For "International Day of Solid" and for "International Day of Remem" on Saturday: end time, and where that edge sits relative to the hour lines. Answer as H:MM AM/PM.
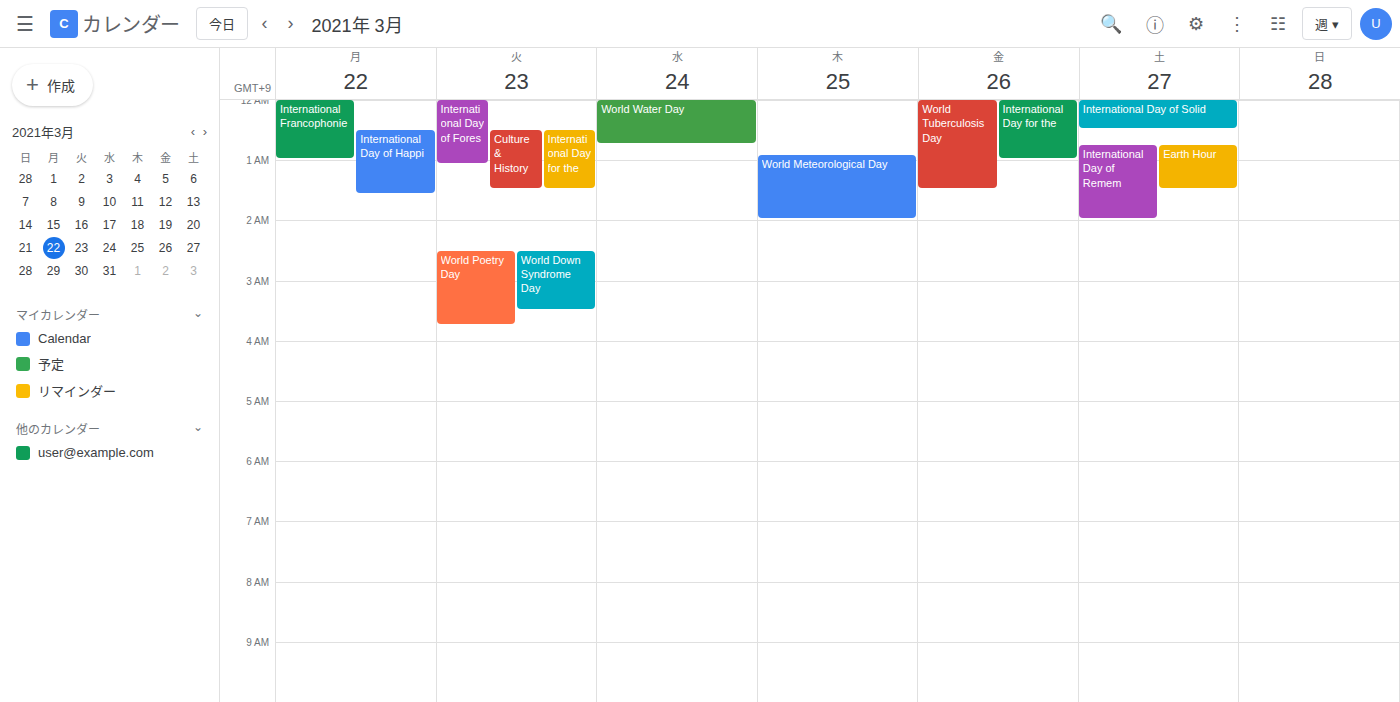
"International Day of Solid": 12:30 AM, halfway between the 12 AM and 1 AM lines. "International Day of Remem": 2:00 AM, exactly on the 2 AM line.